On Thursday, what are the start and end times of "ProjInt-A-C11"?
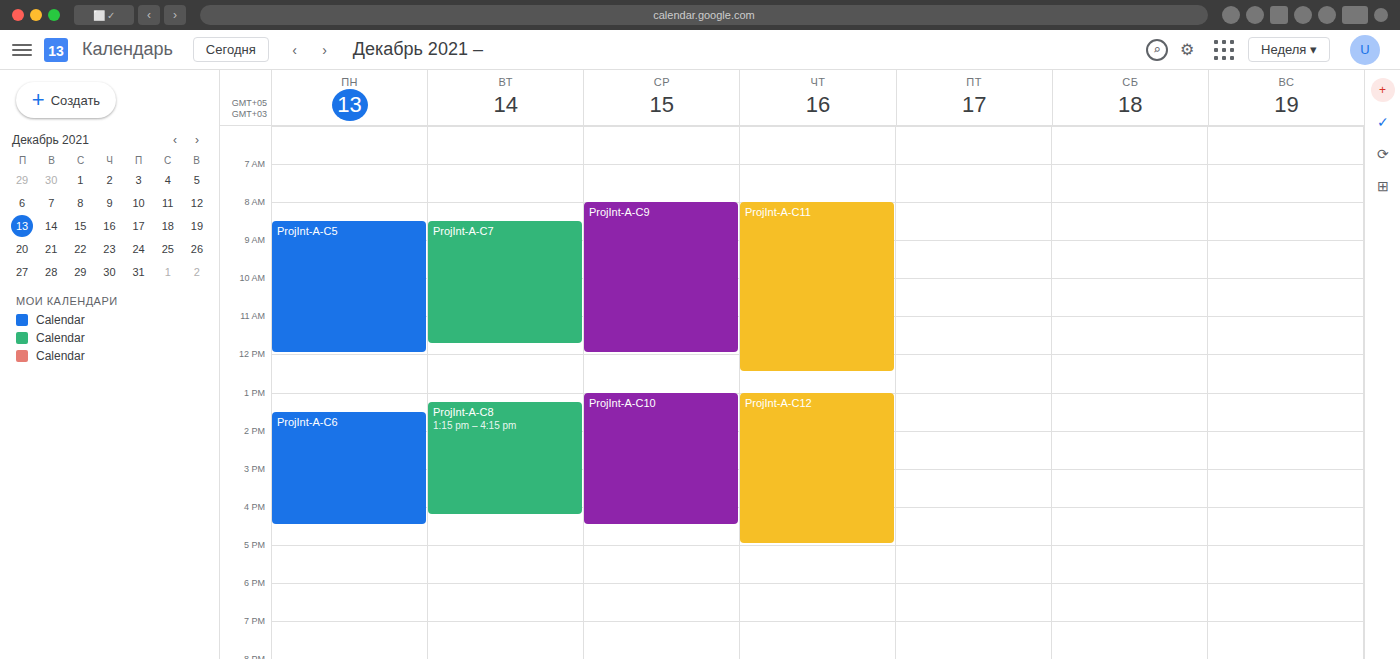
8:00 AM to 12:30 PM